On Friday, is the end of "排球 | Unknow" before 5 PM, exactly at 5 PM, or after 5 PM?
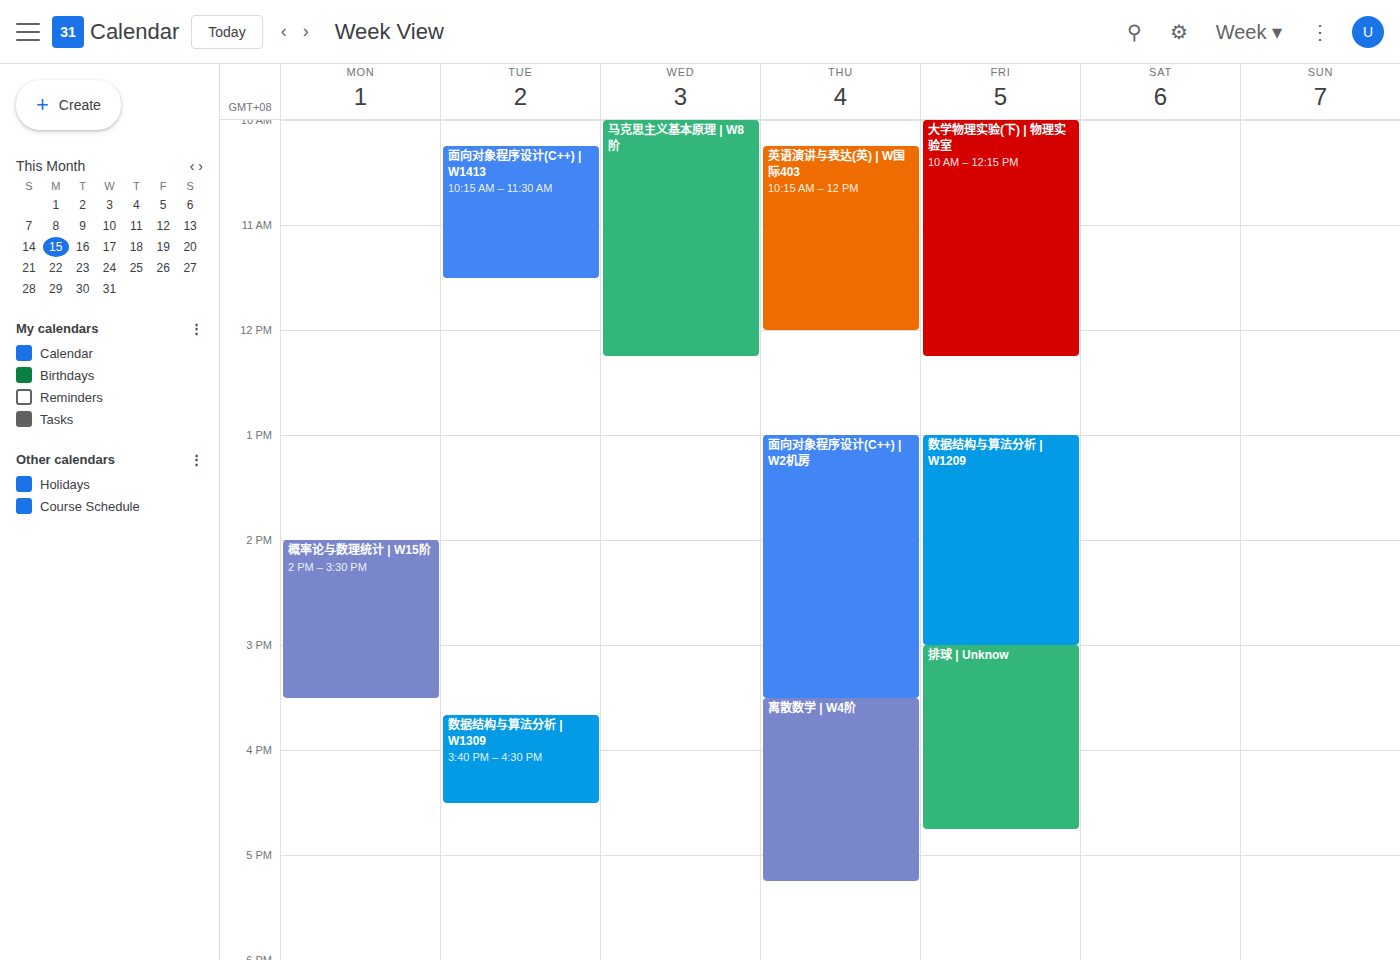
4:45 PM -- before 5 PM, 15 minutes above the 5 PM line.